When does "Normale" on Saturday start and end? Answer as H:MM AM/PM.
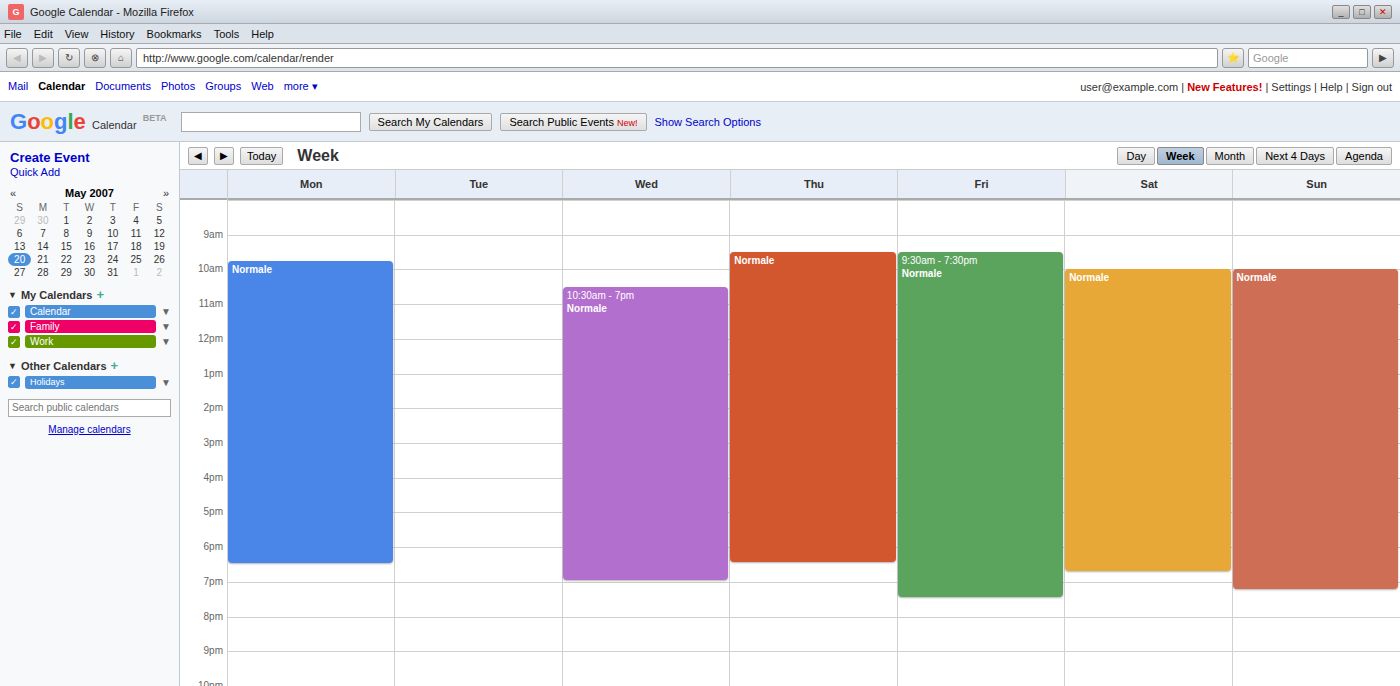
10:00 AM to 6:45 PM